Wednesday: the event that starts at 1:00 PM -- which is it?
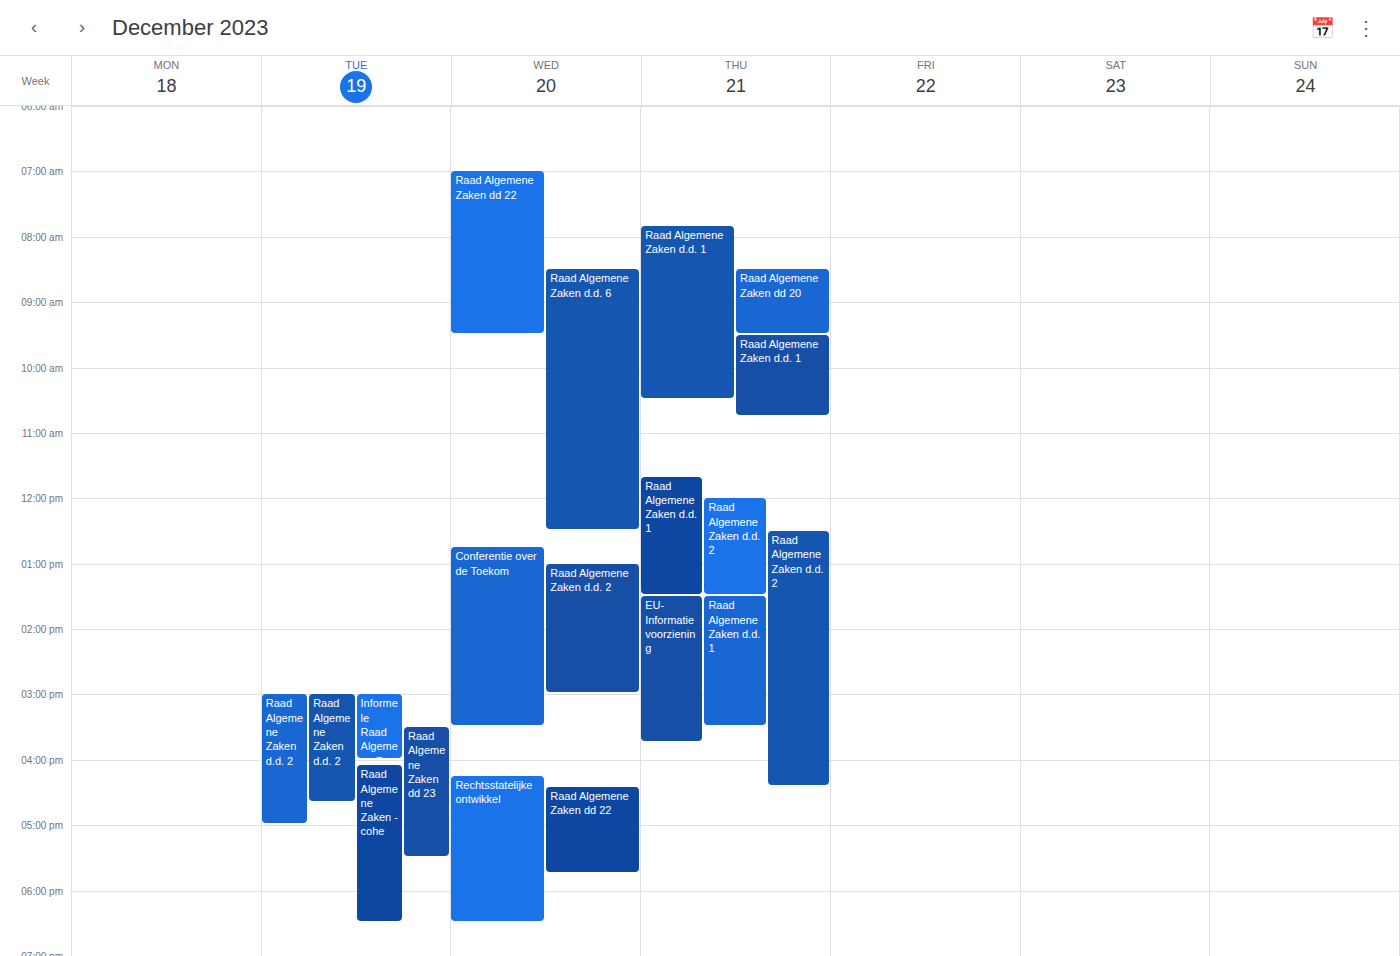
"Raad Algemene Zaken d.d. 2"